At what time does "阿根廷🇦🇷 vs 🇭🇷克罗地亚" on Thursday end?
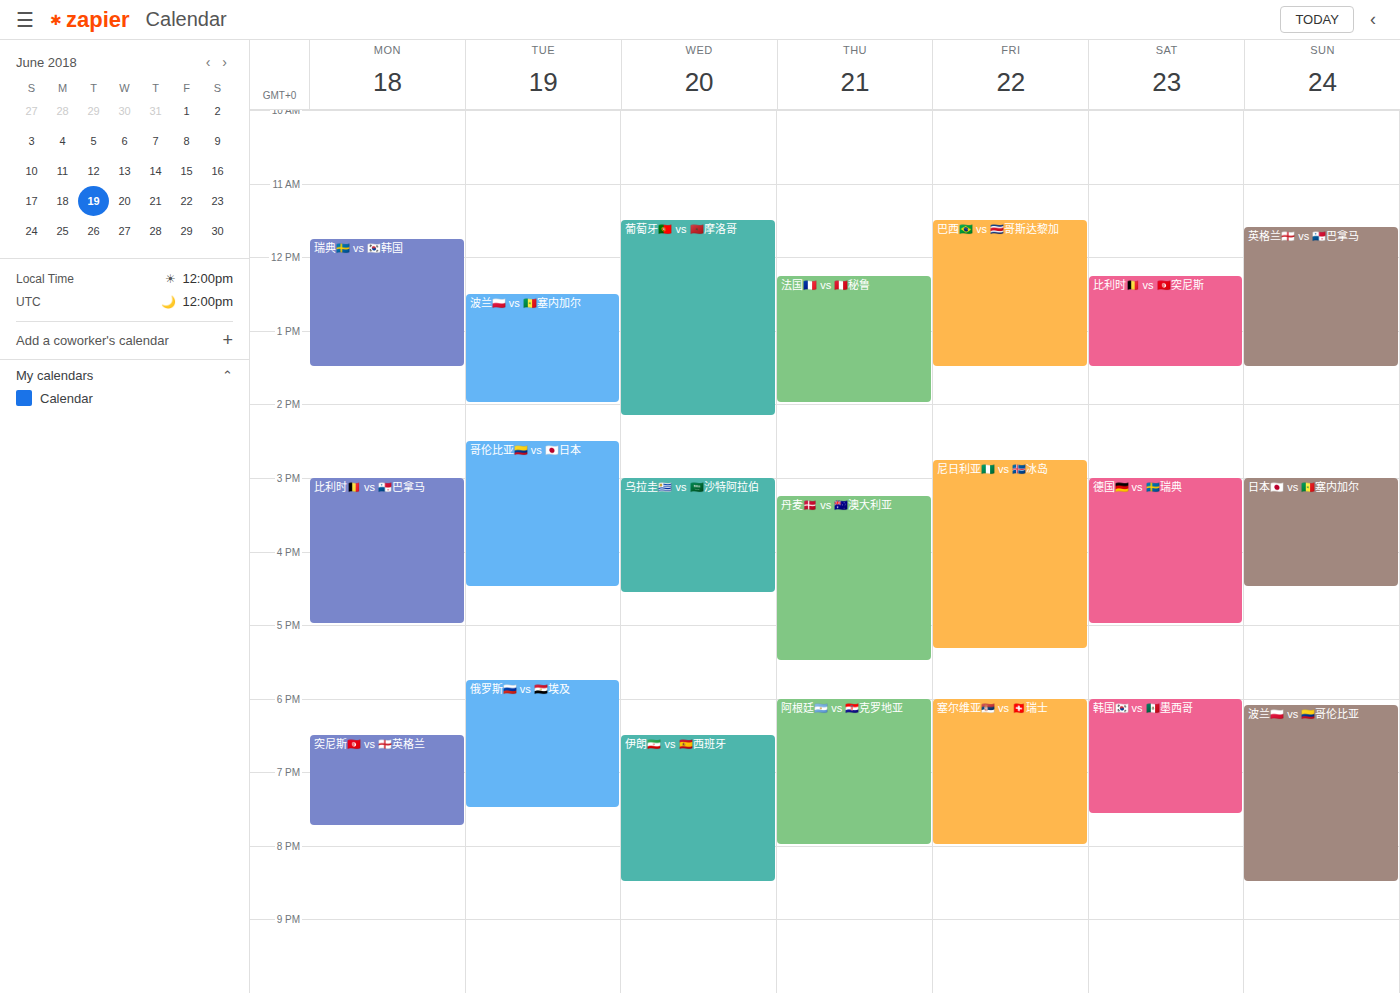
8:00 PM